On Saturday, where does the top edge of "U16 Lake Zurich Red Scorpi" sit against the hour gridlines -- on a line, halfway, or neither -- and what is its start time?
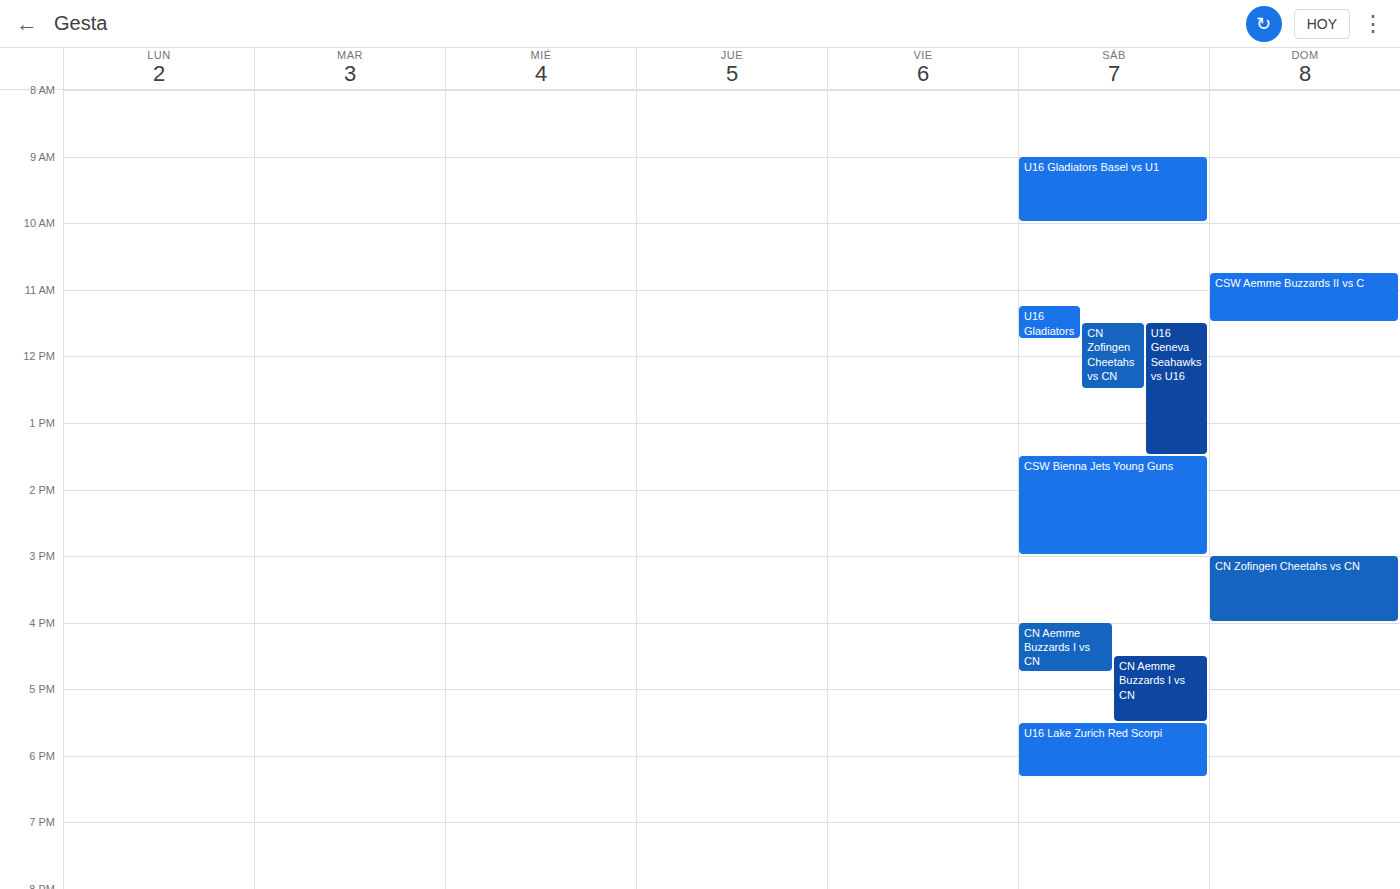
5:30 PM -- halfway between the 5 PM and 6 PM lines.